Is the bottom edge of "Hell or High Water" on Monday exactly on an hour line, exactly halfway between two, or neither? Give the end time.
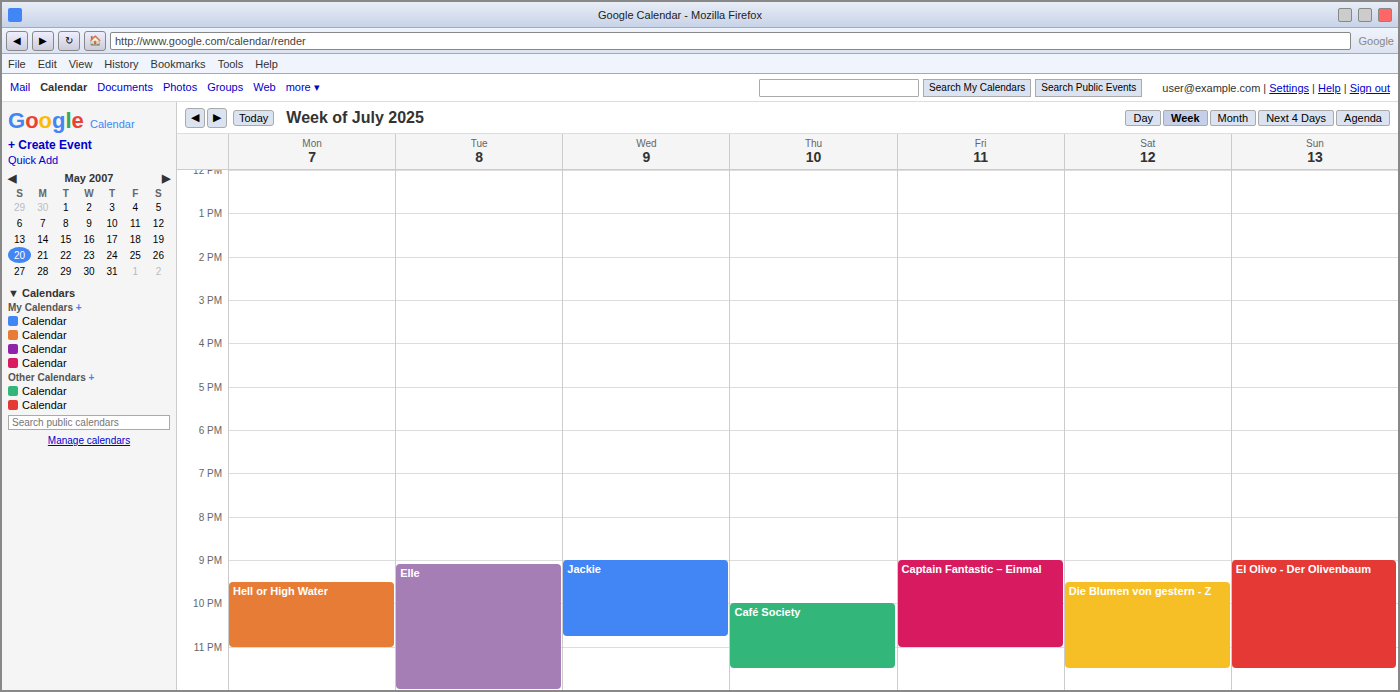
23:00 -- exactly on the 23:00 line.